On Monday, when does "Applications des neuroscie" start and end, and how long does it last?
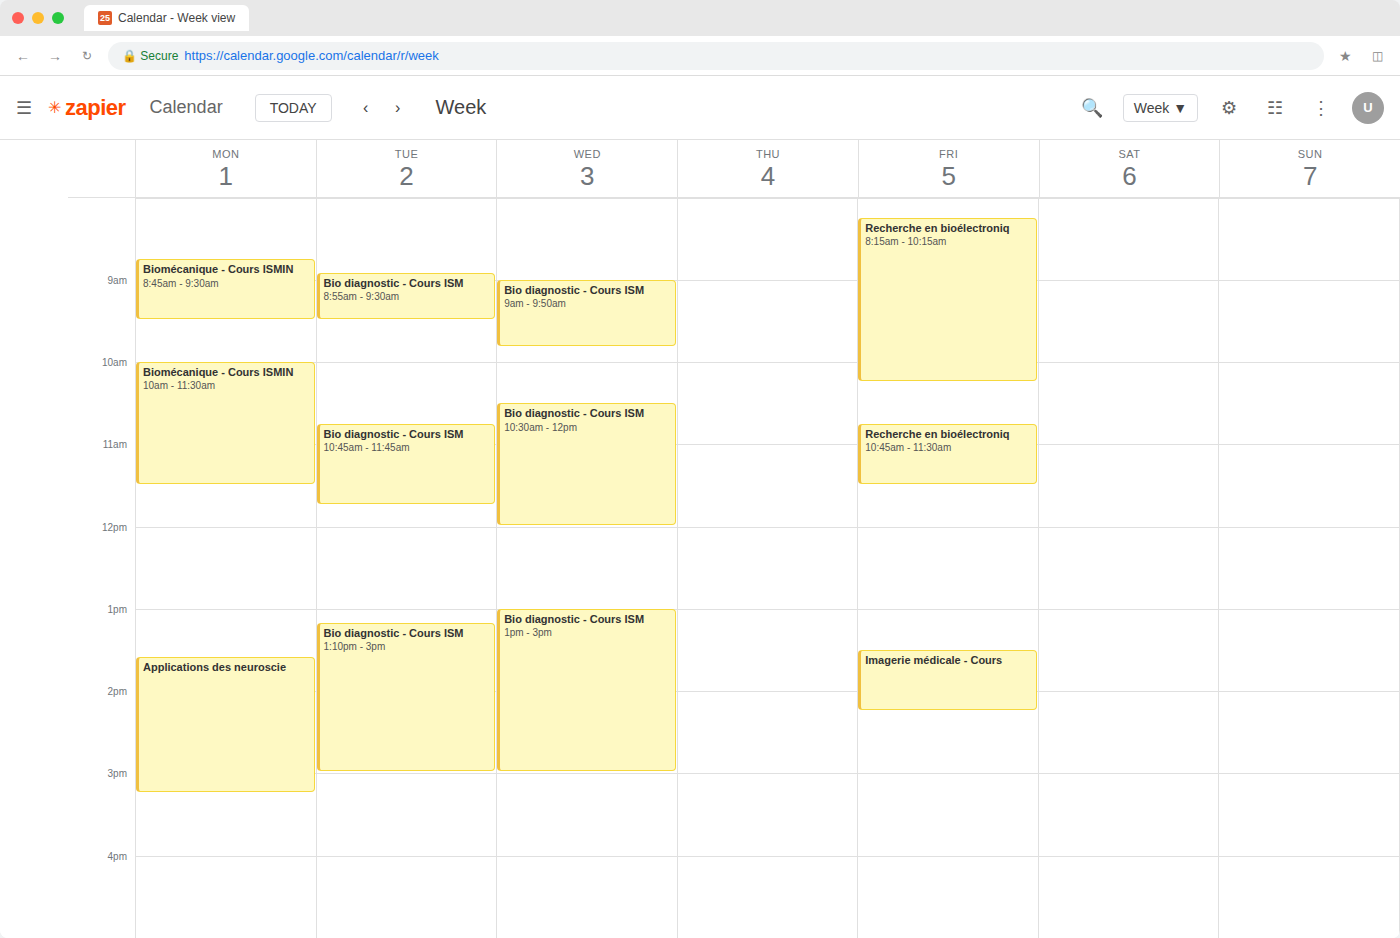
1:35 PM to 3:15 PM, 1 hour 40 minutes